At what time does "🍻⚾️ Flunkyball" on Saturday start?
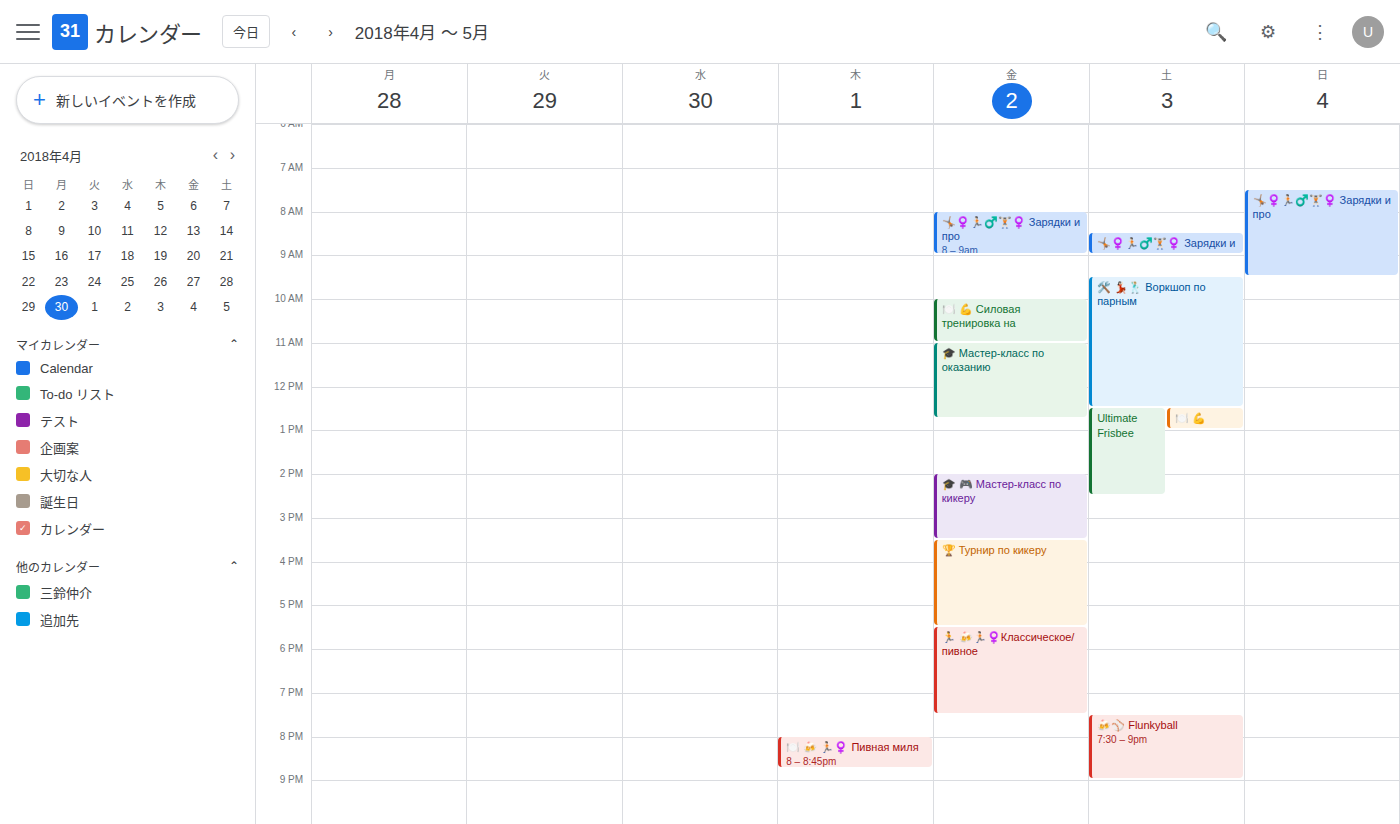
7:30 PM